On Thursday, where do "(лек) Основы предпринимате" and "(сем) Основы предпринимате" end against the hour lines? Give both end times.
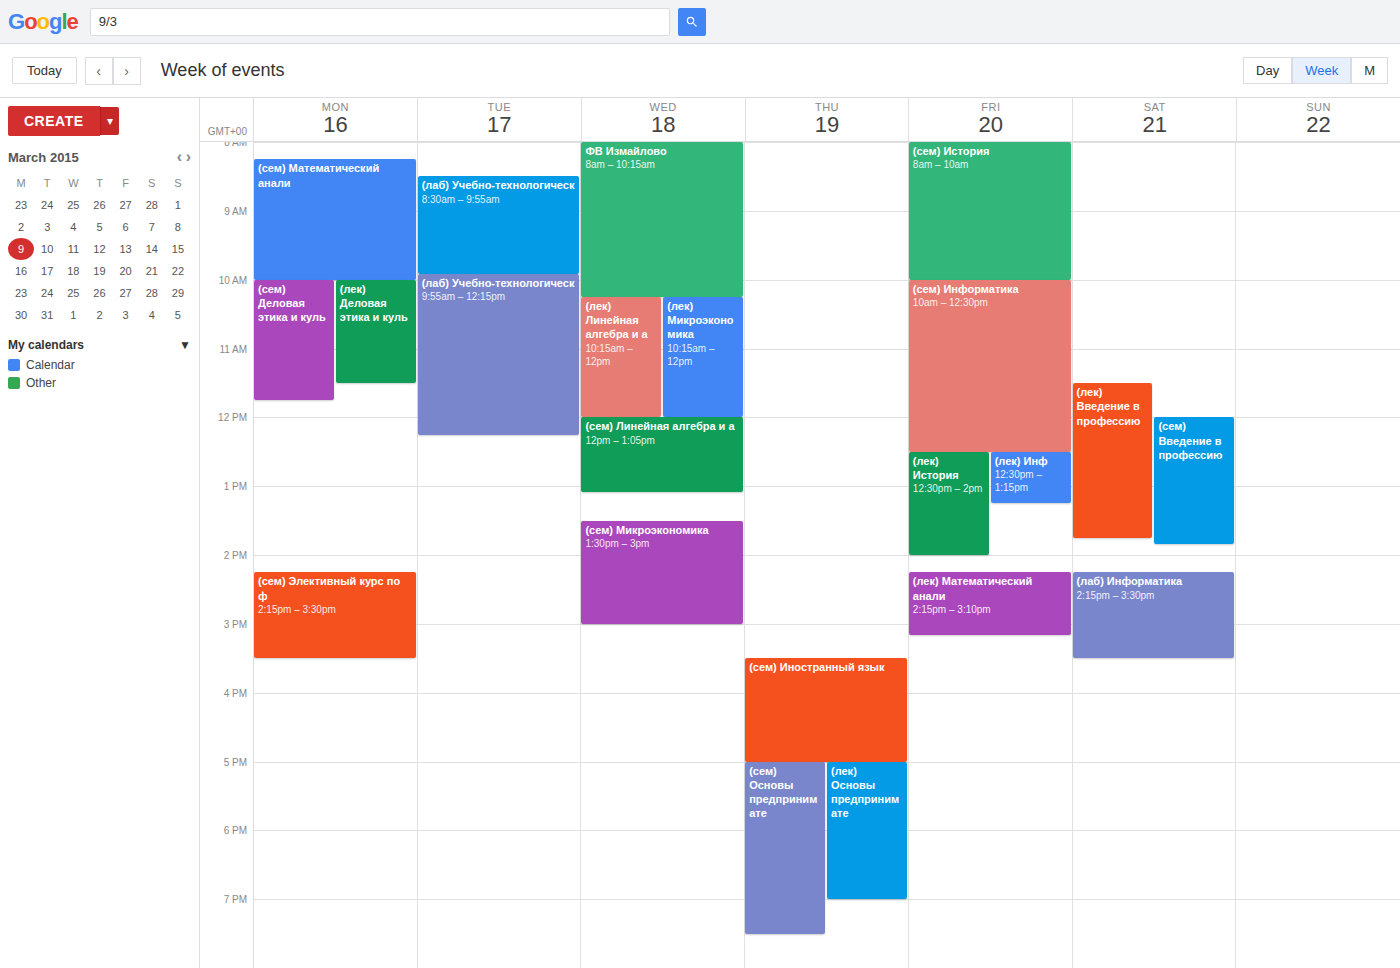
"(лек) Основы предпринимате": 7:00 PM, exactly on the 7 PM line. "(сем) Основы предпринимате": 7:30 PM, halfway between the 7 PM and 8 PM lines.